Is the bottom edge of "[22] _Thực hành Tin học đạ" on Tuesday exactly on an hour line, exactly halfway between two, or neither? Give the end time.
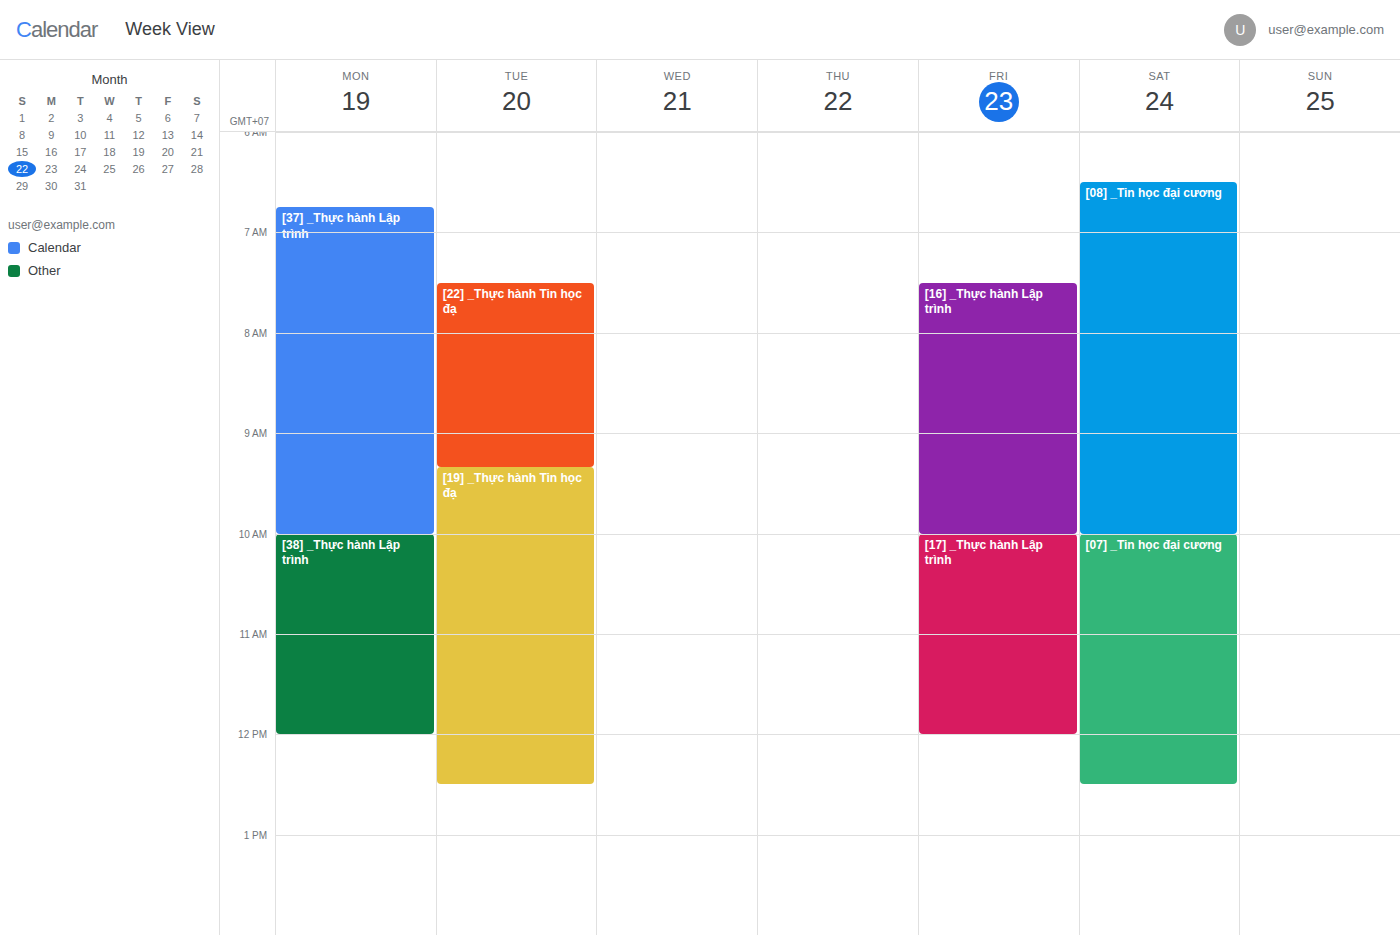
9:20 AM -- neither: 20 minutes below the 9 AM line and 40 minutes above the 10 AM line.